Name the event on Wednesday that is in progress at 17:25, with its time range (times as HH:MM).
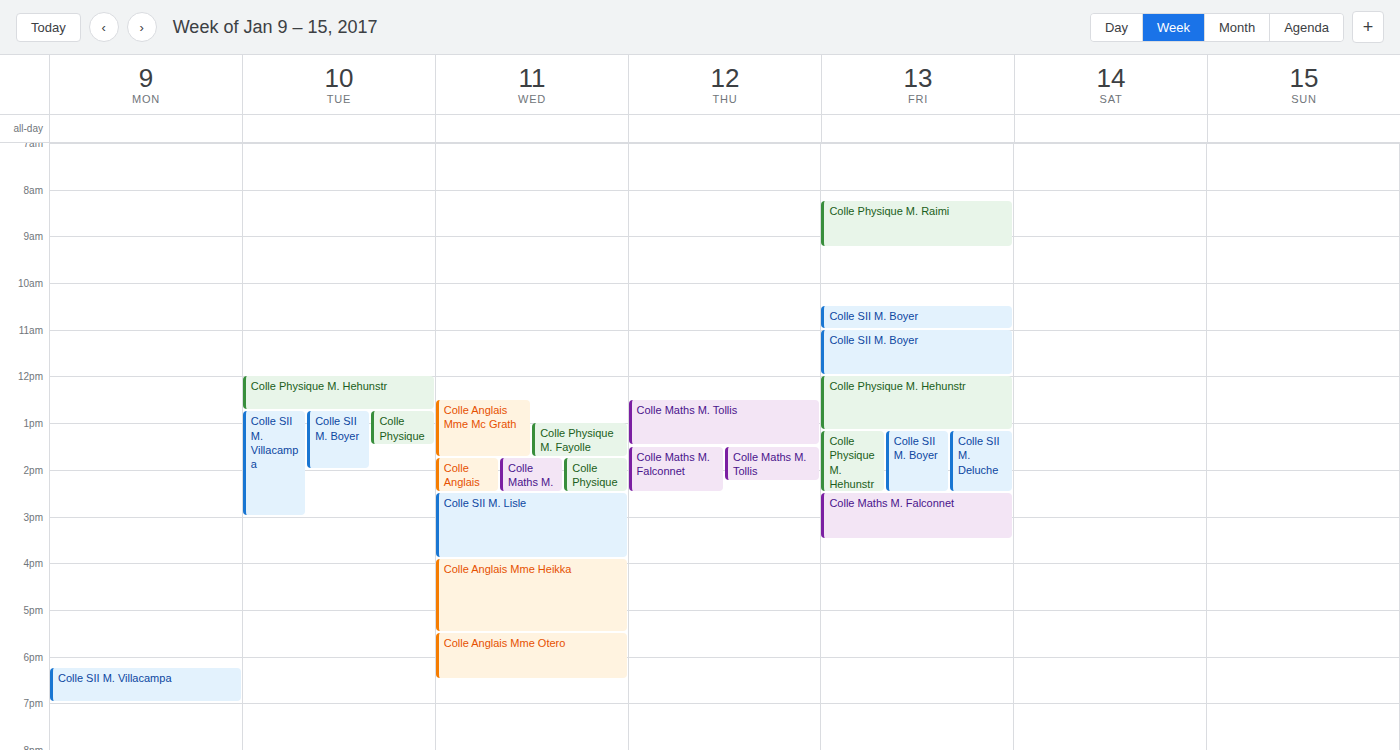
"Colle Anglais Mme Heikka", 15:55 to 17:30